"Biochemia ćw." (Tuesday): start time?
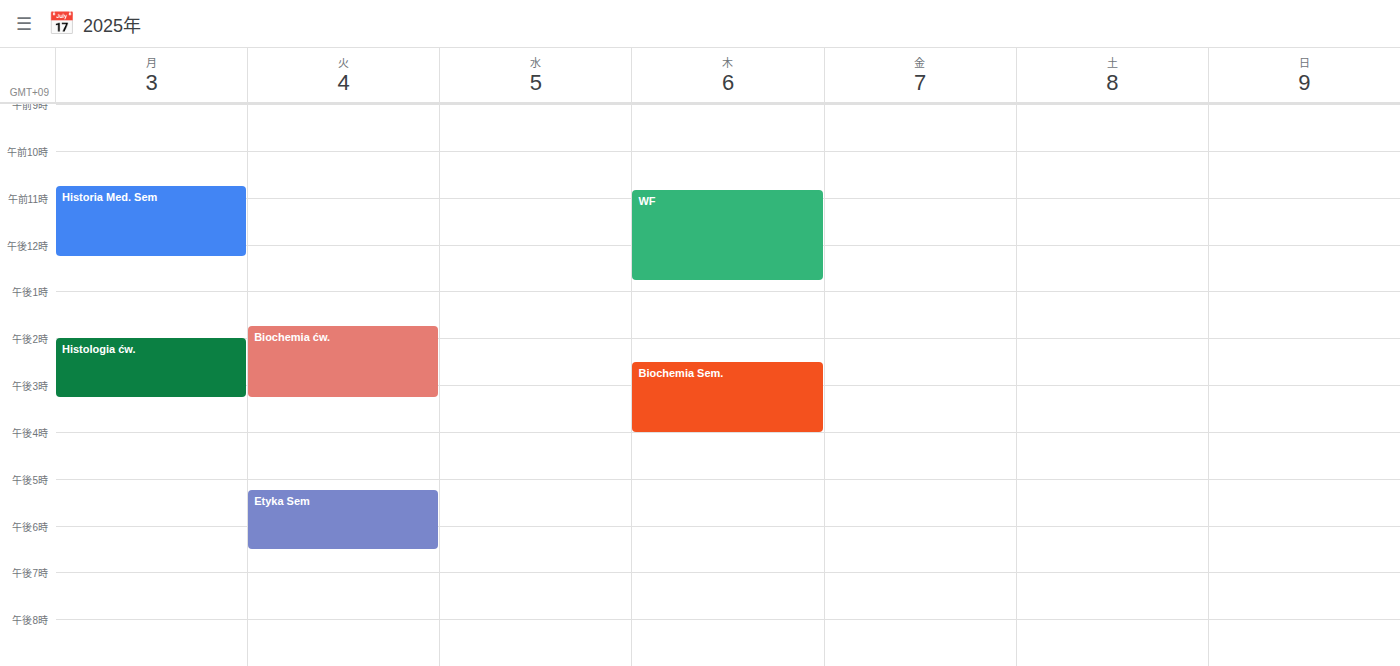
1:45 PM